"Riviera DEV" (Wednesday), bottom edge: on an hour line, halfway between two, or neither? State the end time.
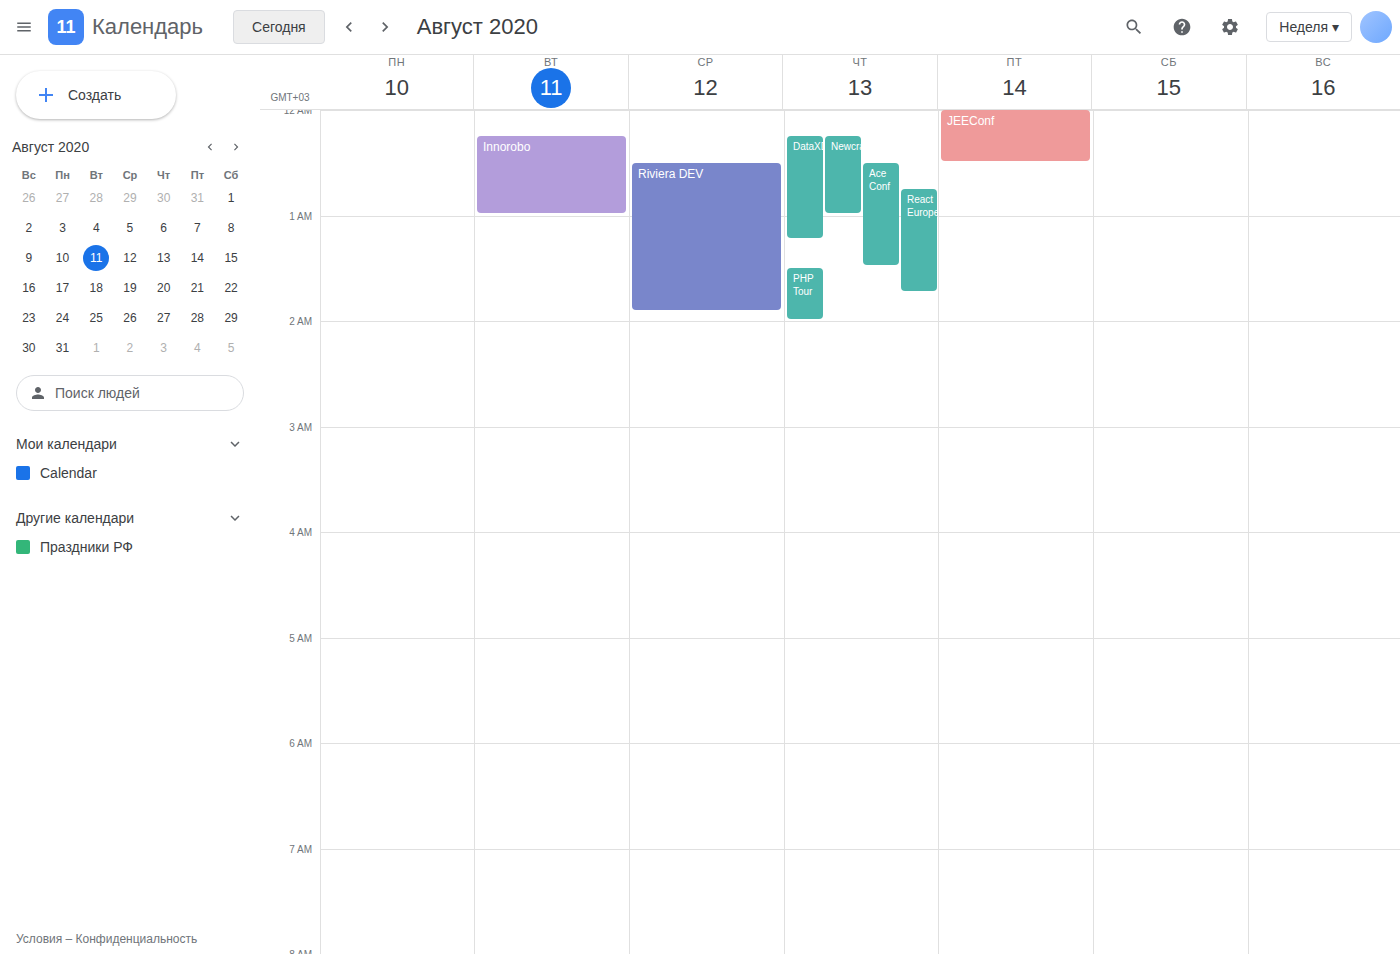
01:55 -- neither: 55 minutes below the 01:00 line and 5 minutes above the 02:00 line.